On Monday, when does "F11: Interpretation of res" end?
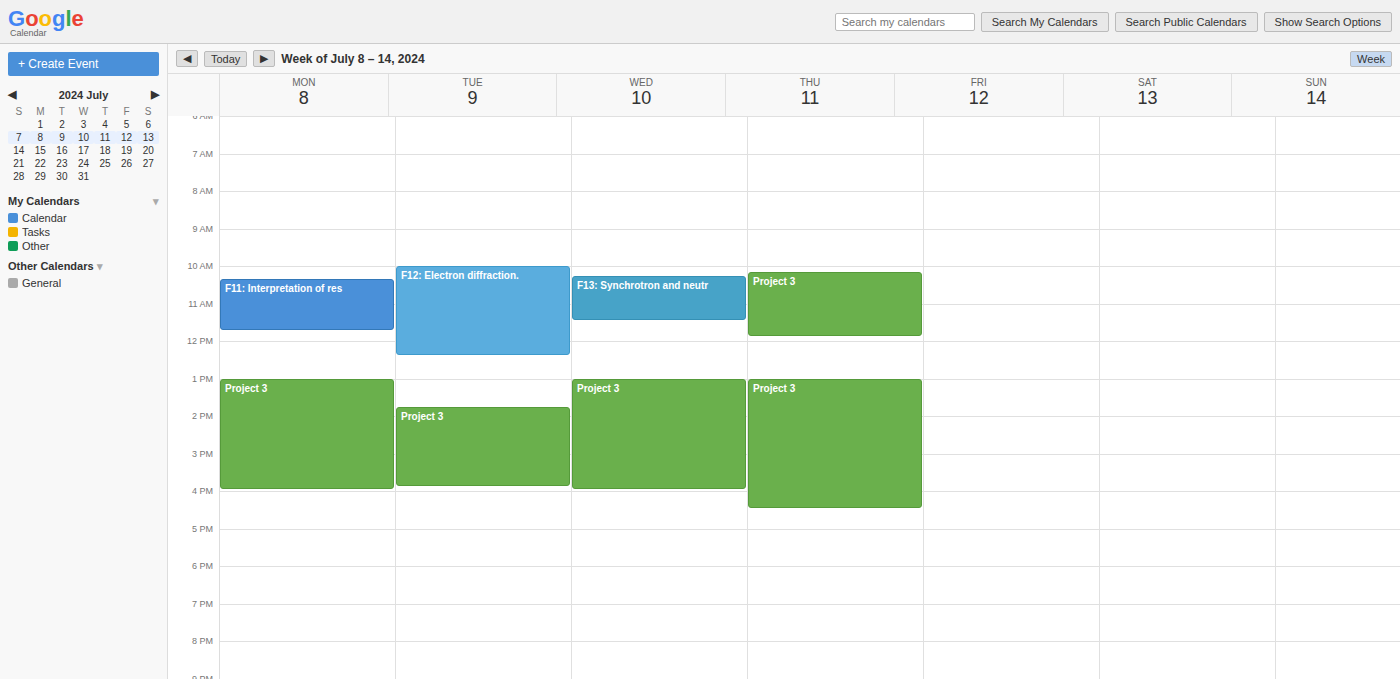
11:45 AM